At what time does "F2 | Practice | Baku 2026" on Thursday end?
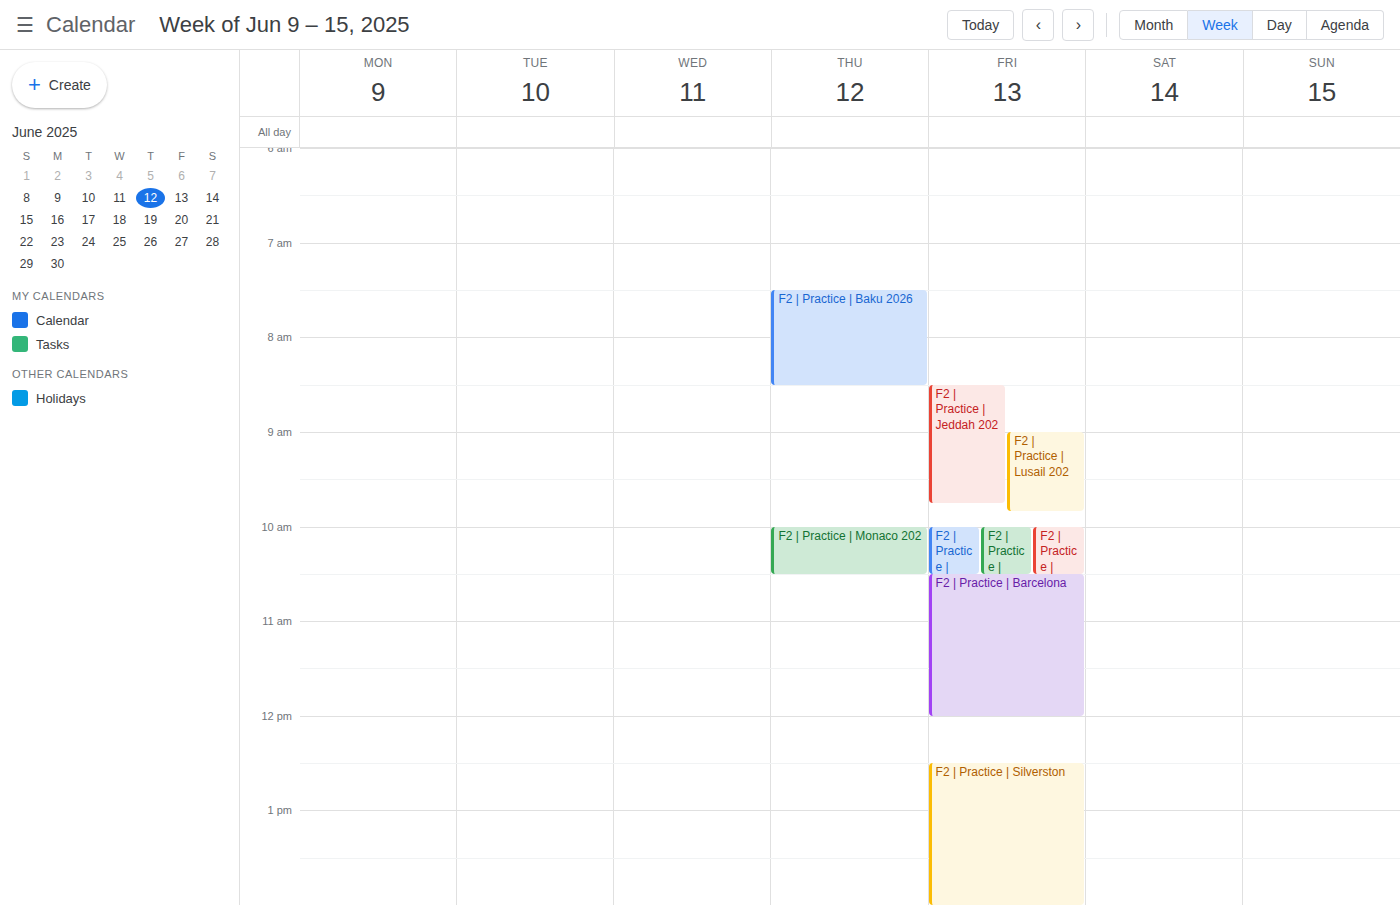
8:30 AM